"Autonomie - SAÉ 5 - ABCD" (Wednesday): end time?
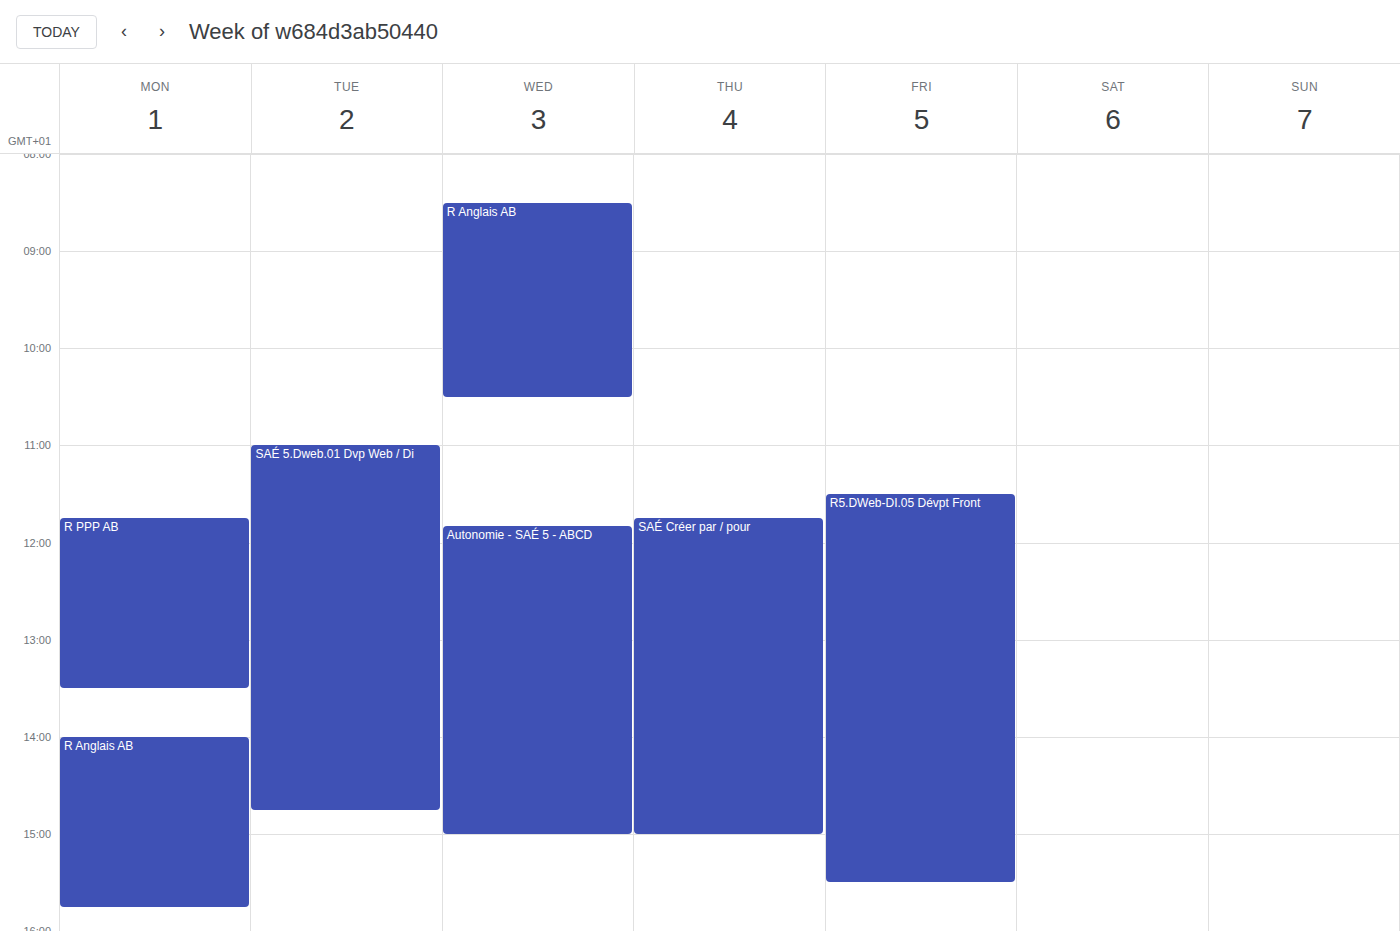
3:00 PM